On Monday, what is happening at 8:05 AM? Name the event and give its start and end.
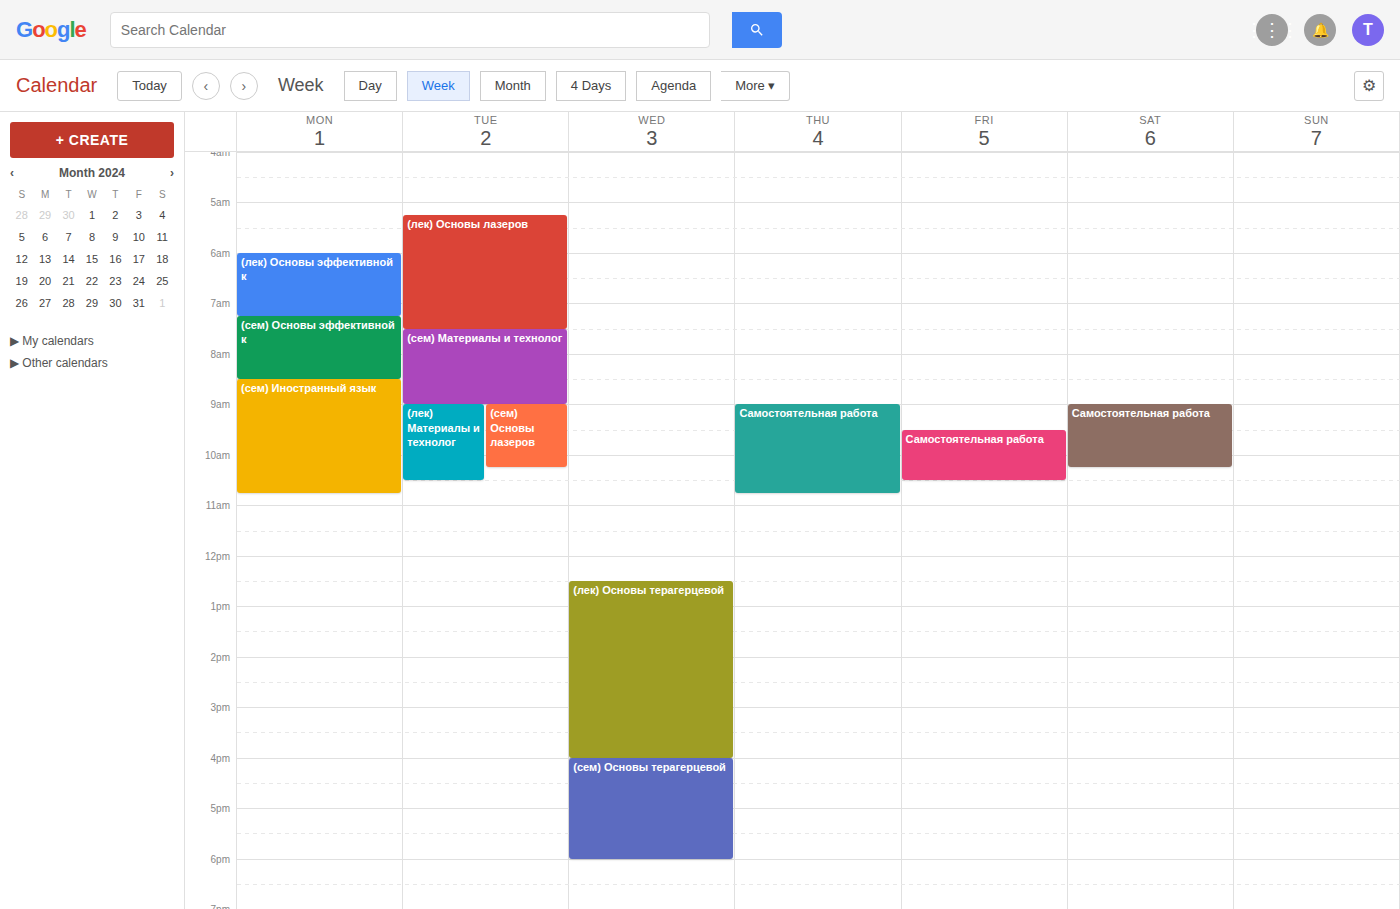
"(сем) Основы эффективной к", 7:15 AM to 8:30 AM